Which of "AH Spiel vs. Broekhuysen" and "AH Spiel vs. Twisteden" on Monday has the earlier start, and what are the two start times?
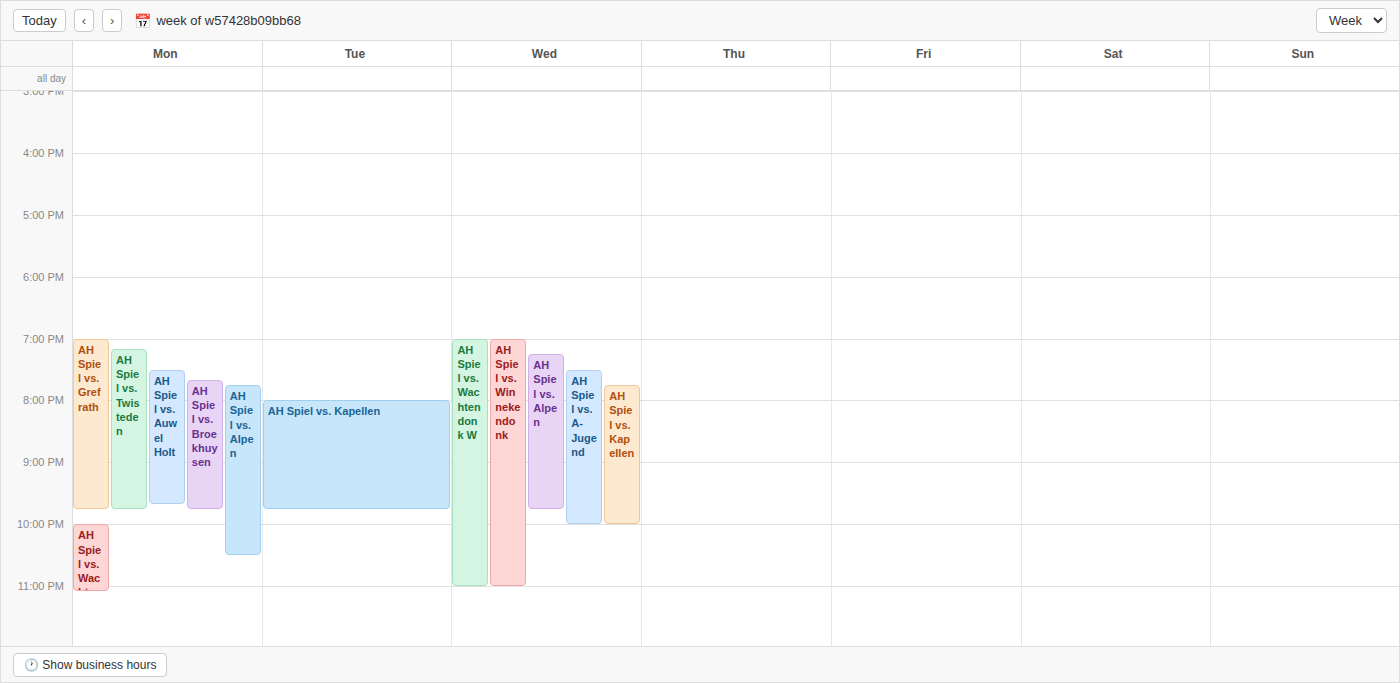
"AH Spiel vs. Twisteden" 19:10; "AH Spiel vs. Broekhuysen" 19:40.